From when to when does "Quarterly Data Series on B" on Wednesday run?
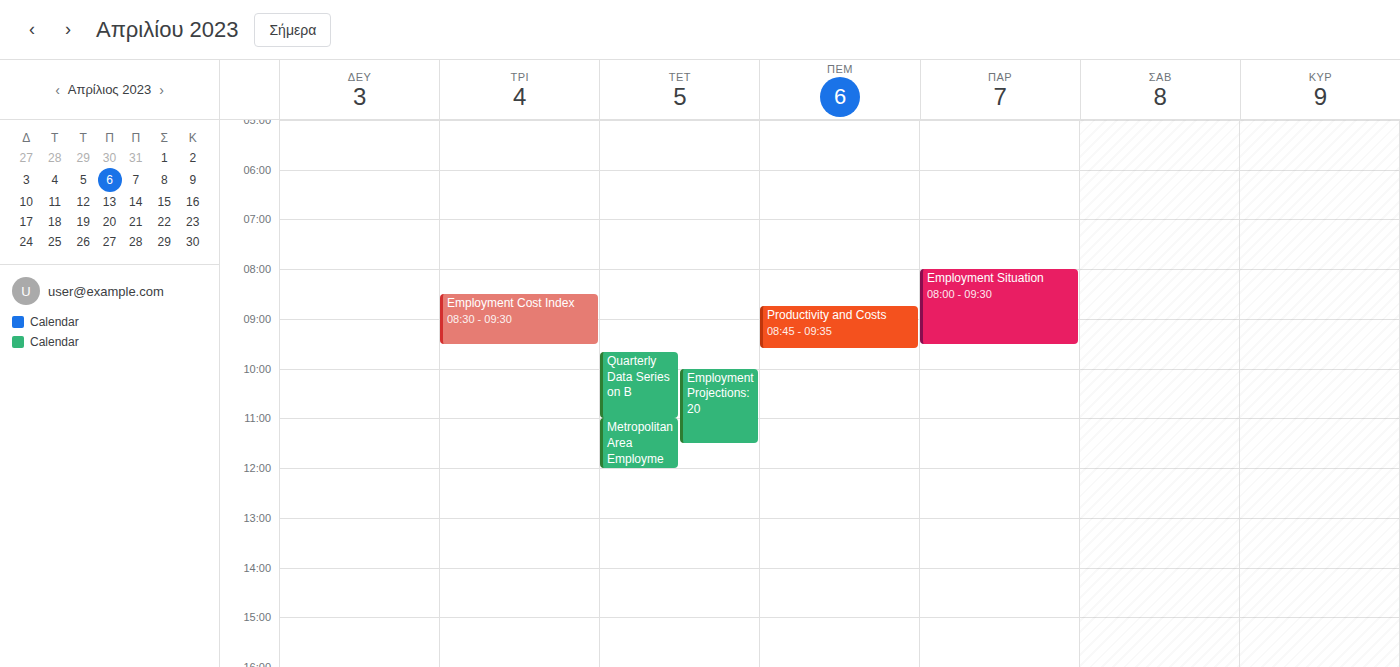
9:40 AM to 11:00 AM